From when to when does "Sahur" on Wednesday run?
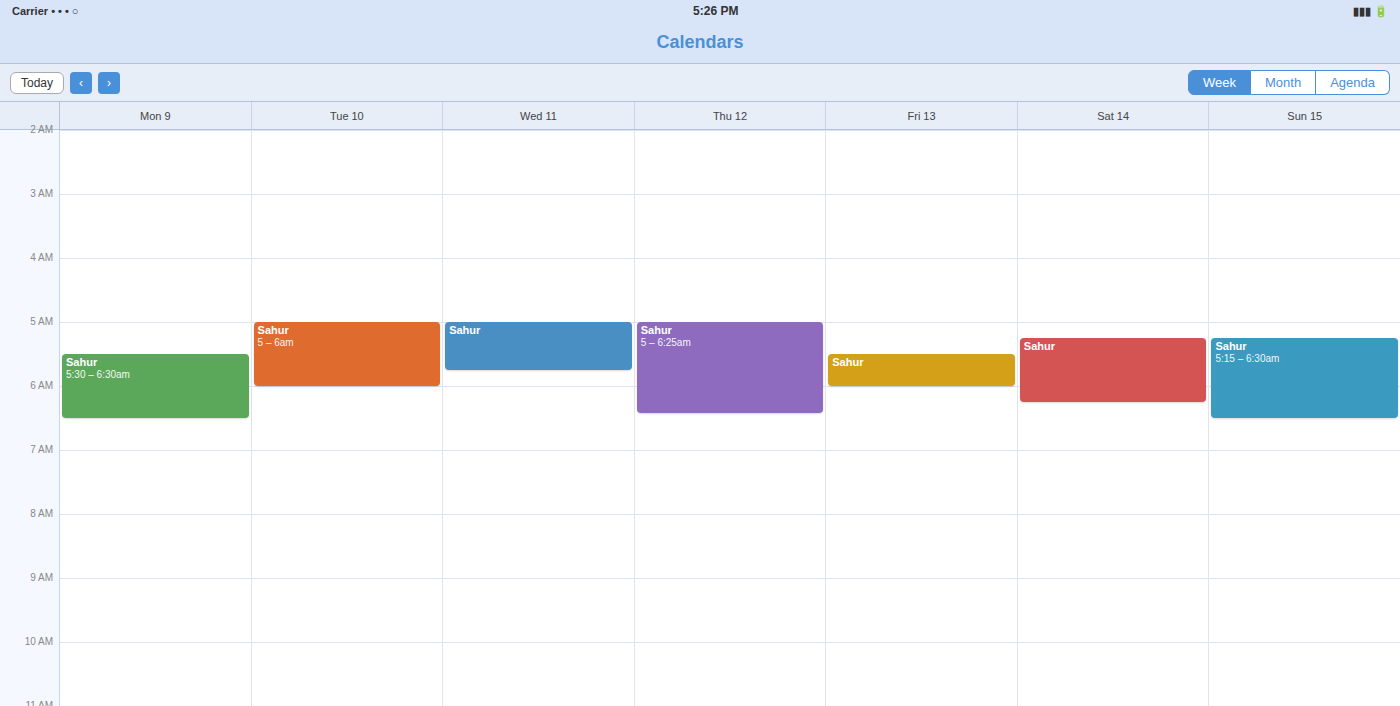
5:00 AM to 5:45 AM